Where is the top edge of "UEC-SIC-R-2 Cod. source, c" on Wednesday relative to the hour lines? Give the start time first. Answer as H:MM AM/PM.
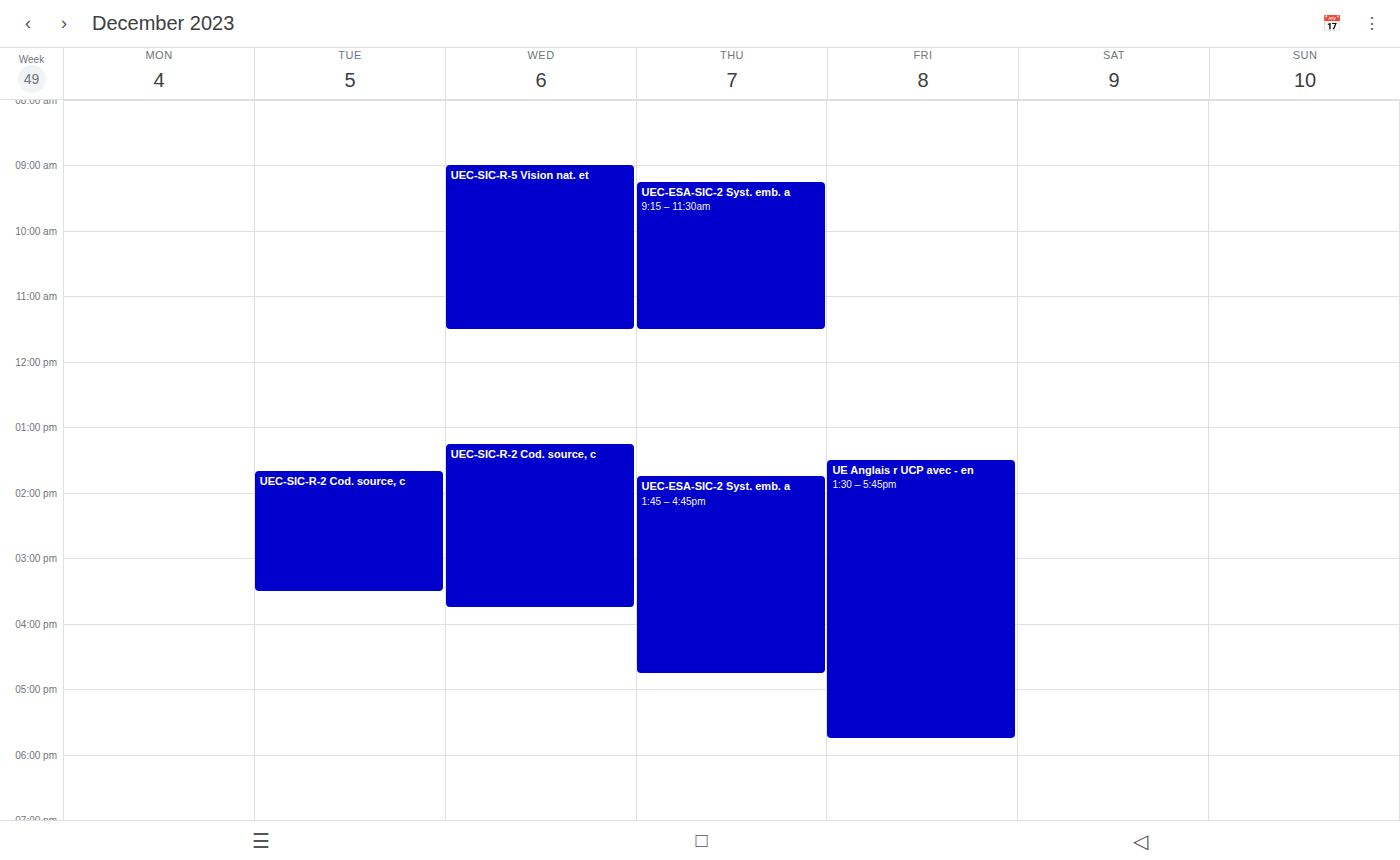
1:15 PM -- neither: a quarter of the way from the 1 PM line to the 2 PM line.